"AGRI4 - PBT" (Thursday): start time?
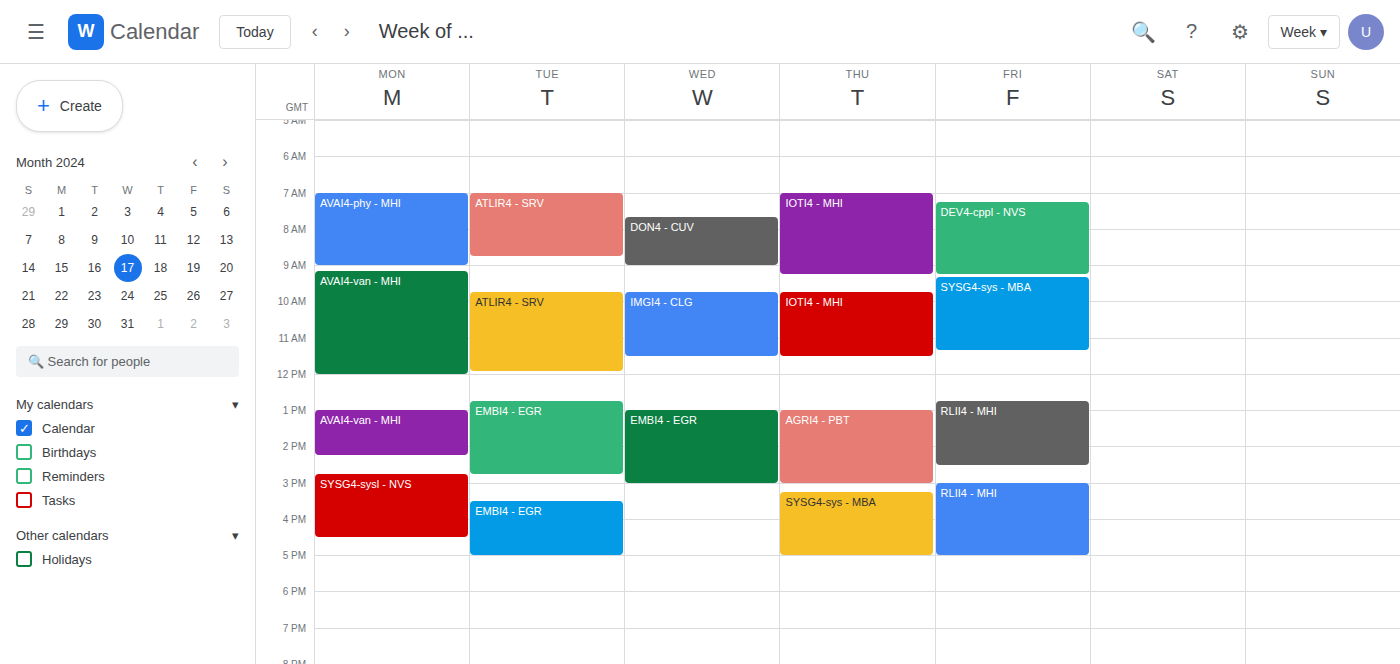
1:00 PM